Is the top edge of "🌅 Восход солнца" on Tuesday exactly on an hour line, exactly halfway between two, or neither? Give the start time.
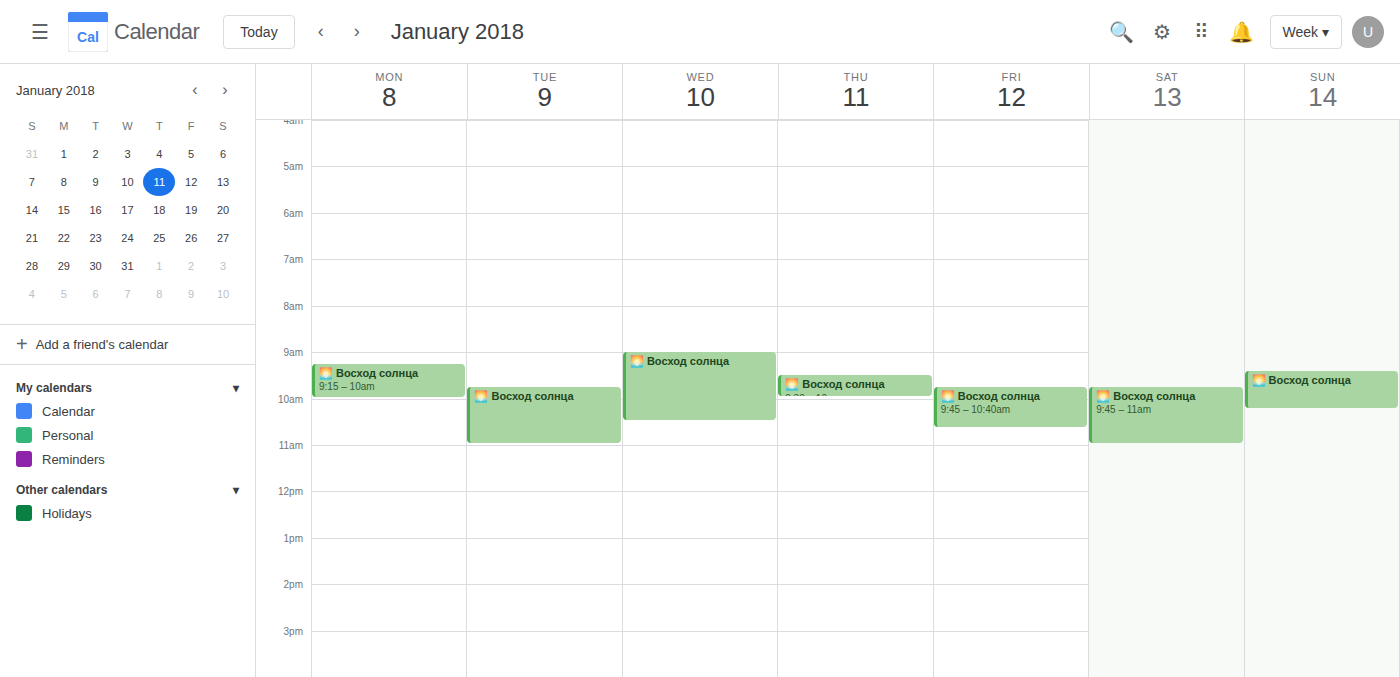
9:45 AM -- neither: three quarters of the way from the 9 AM line to the 10 AM line.